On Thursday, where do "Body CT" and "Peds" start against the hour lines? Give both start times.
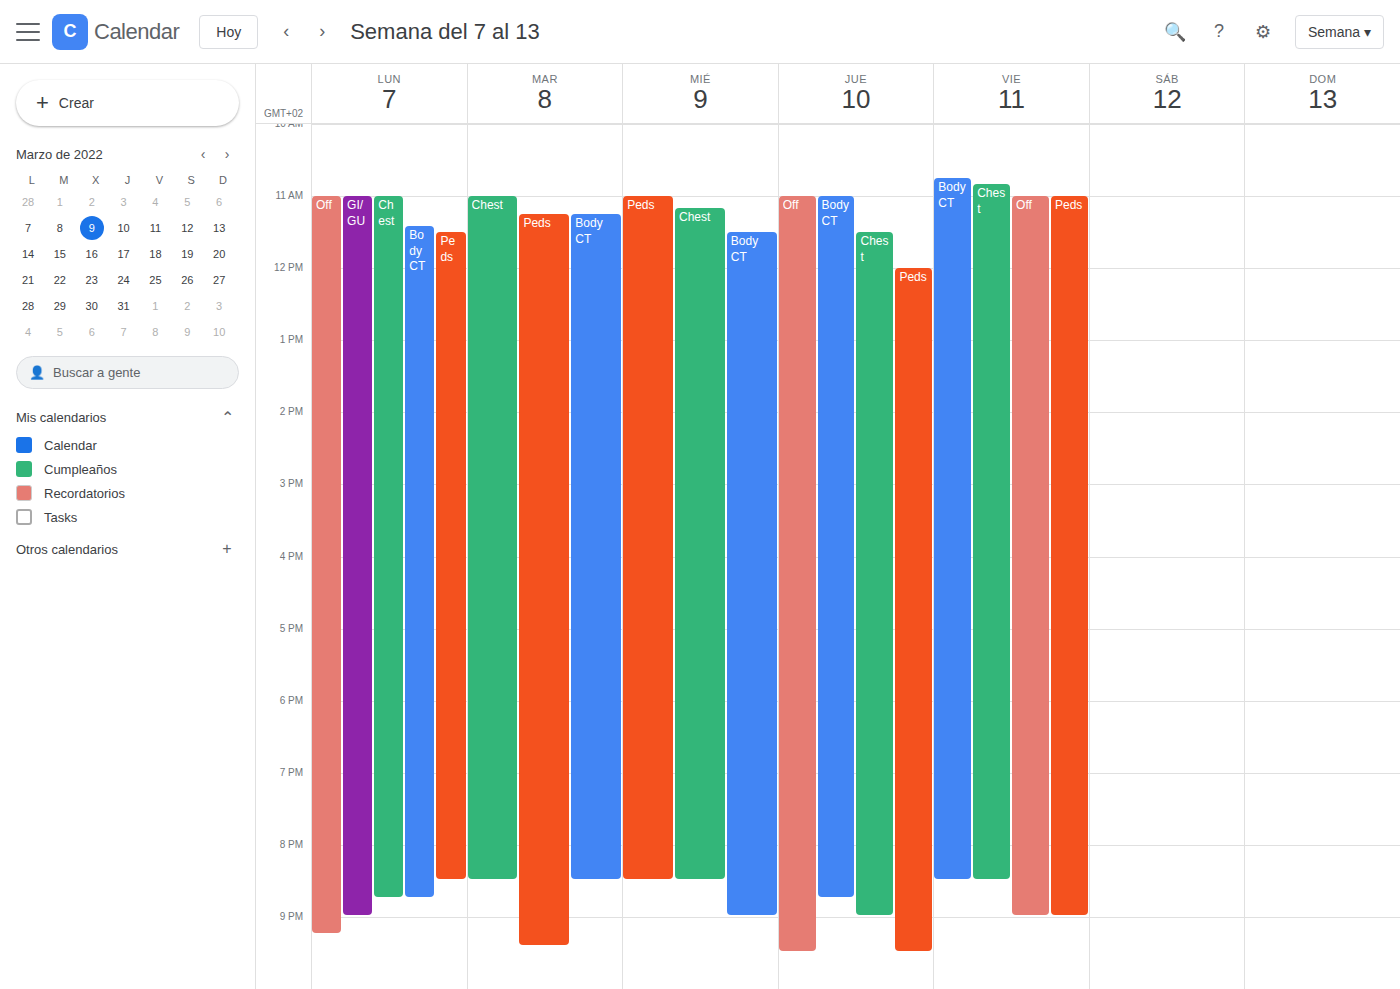
"Body CT": 11:00, exactly on the 11:00 line. "Peds": 12:00, exactly on the 12:00 line.